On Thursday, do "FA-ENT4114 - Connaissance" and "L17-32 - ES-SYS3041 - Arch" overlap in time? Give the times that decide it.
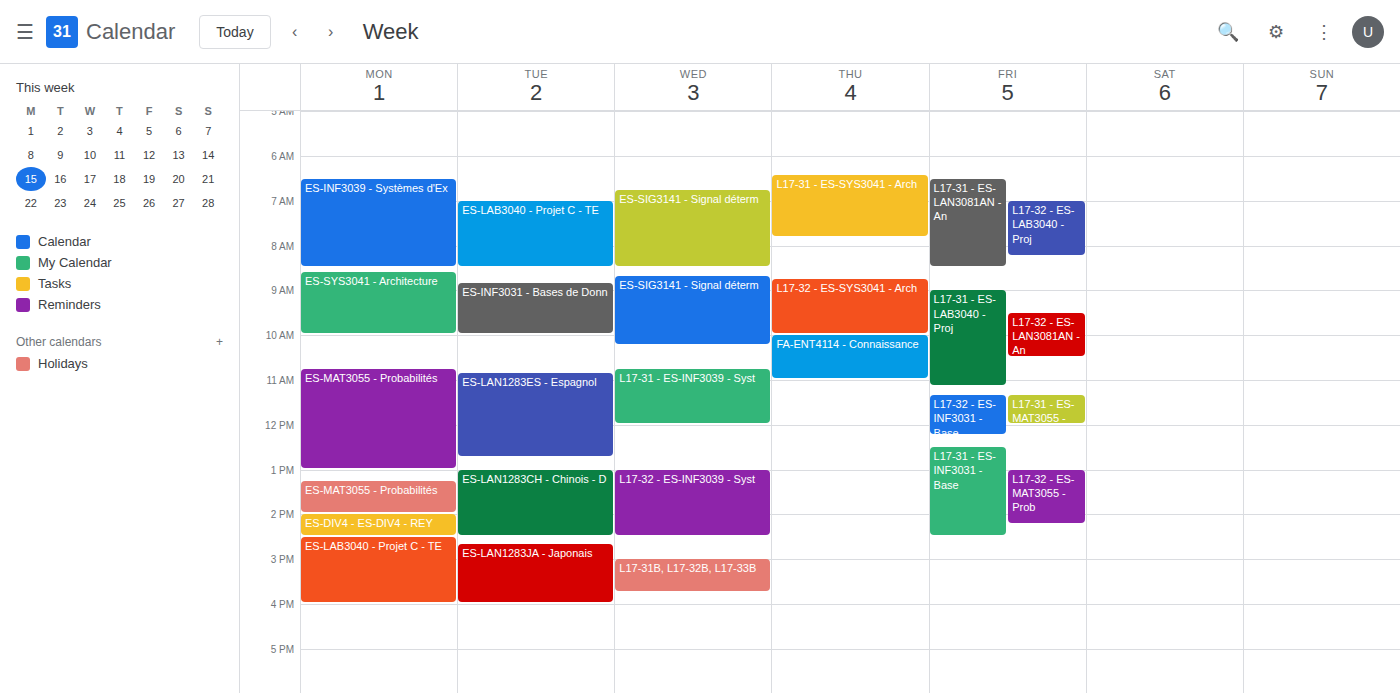
"L17-32 - ES-SYS3041 - Arch" ends at 10:00 AM, exactly when "FA-ENT4114 - Connaissance" starts -- they touch but do not overlap.